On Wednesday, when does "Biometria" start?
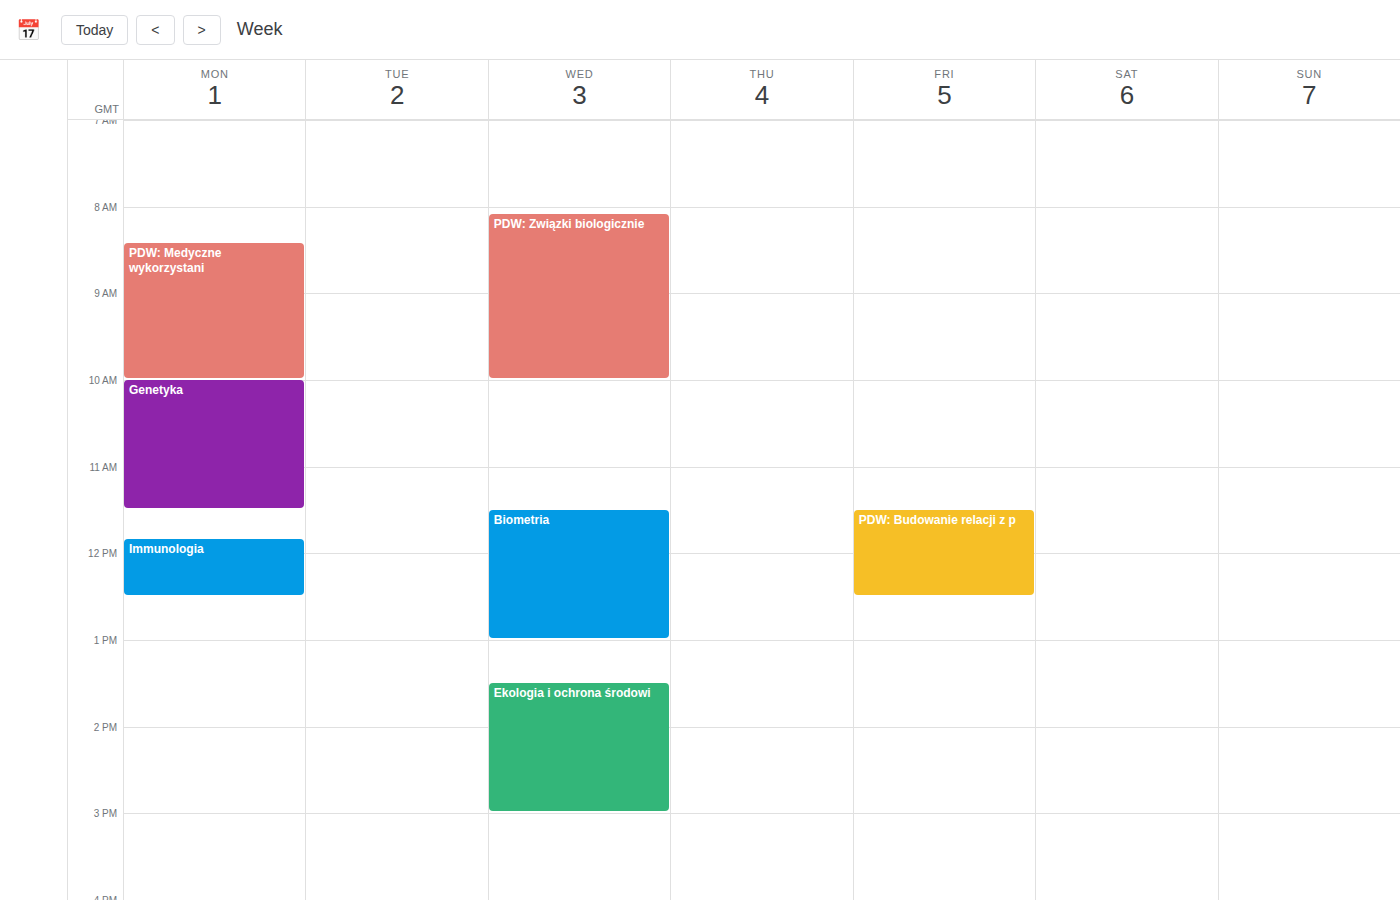
11:30 AM